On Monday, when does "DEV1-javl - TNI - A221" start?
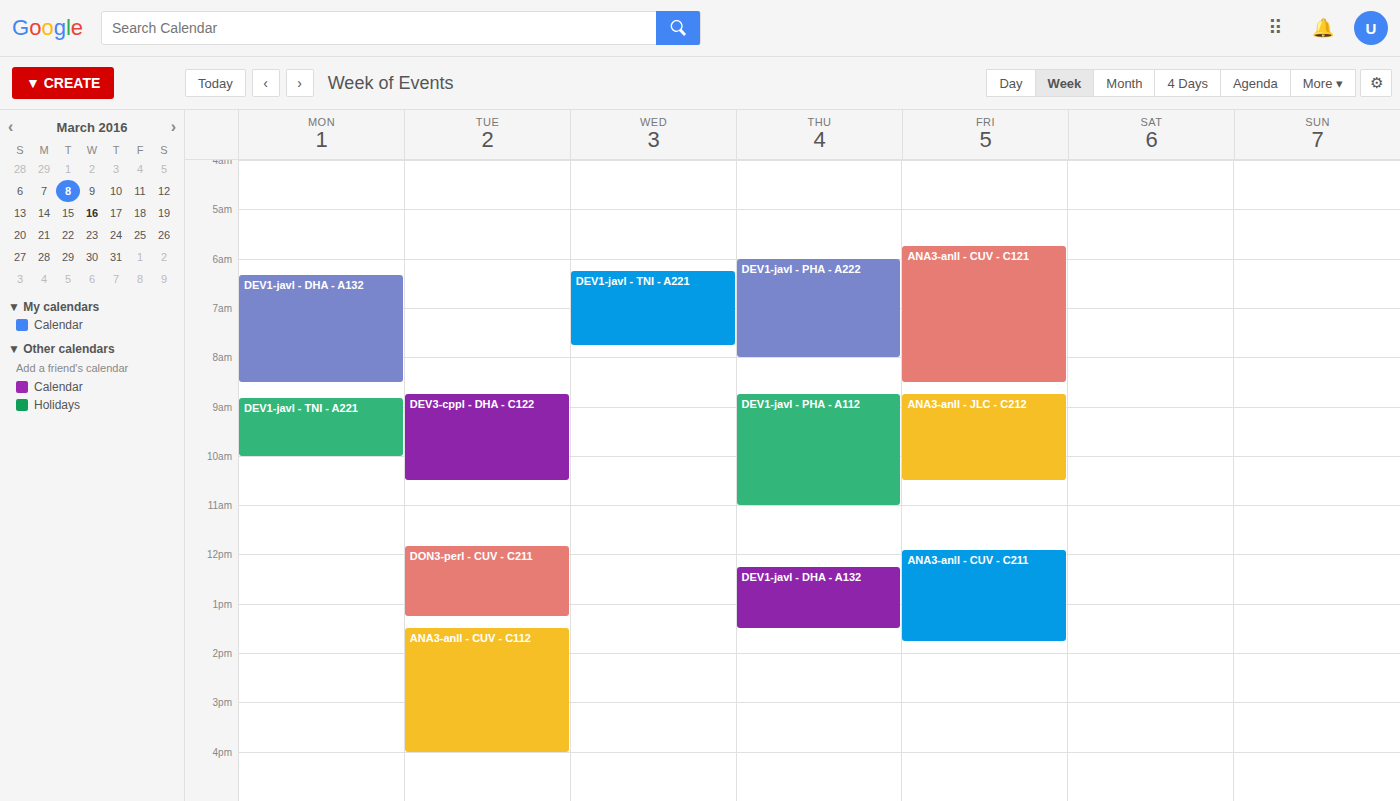
08:50